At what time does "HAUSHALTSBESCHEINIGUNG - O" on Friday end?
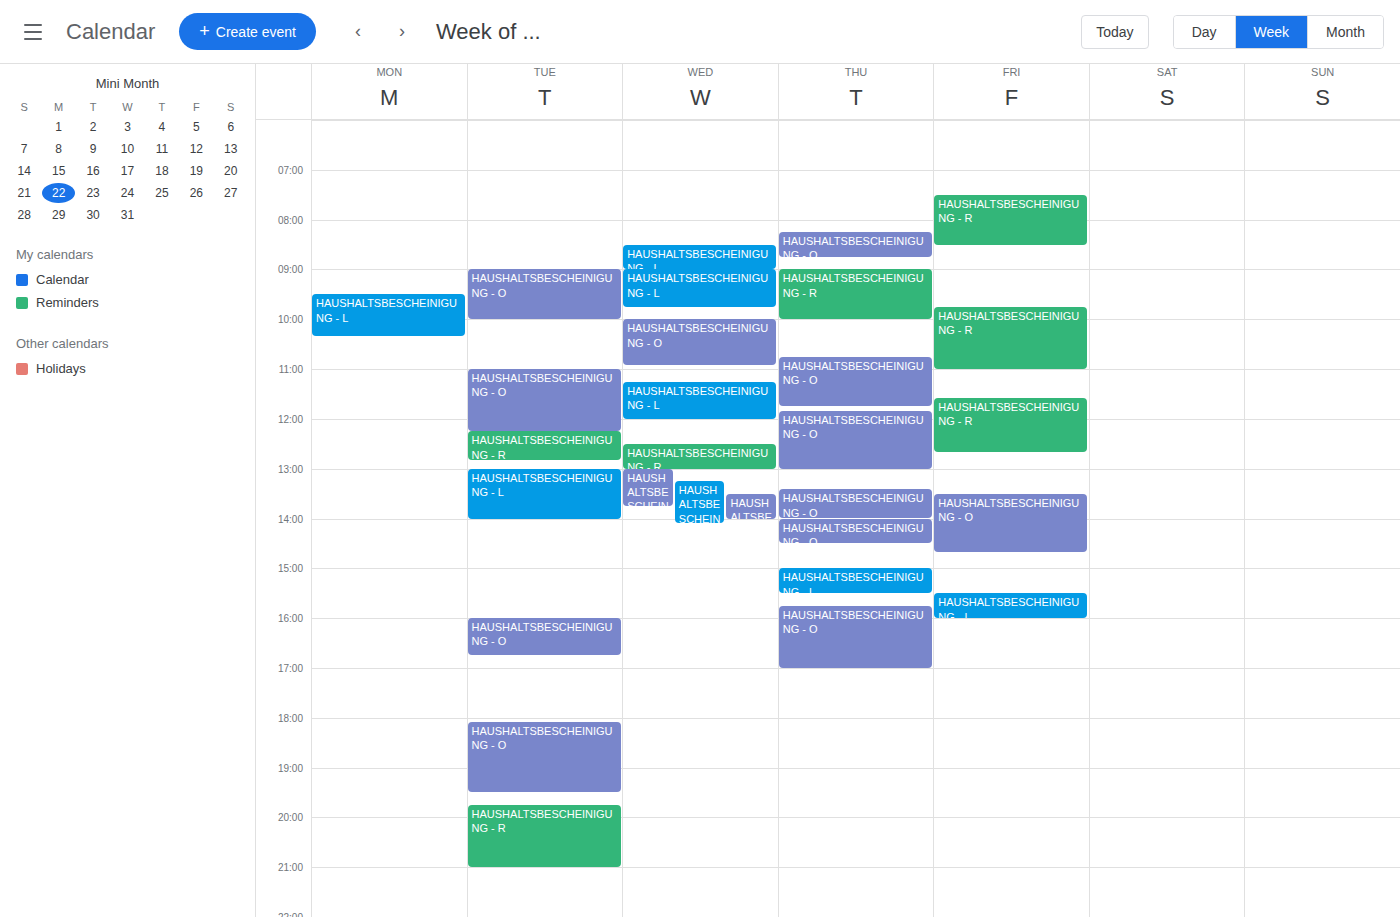
2:40 PM